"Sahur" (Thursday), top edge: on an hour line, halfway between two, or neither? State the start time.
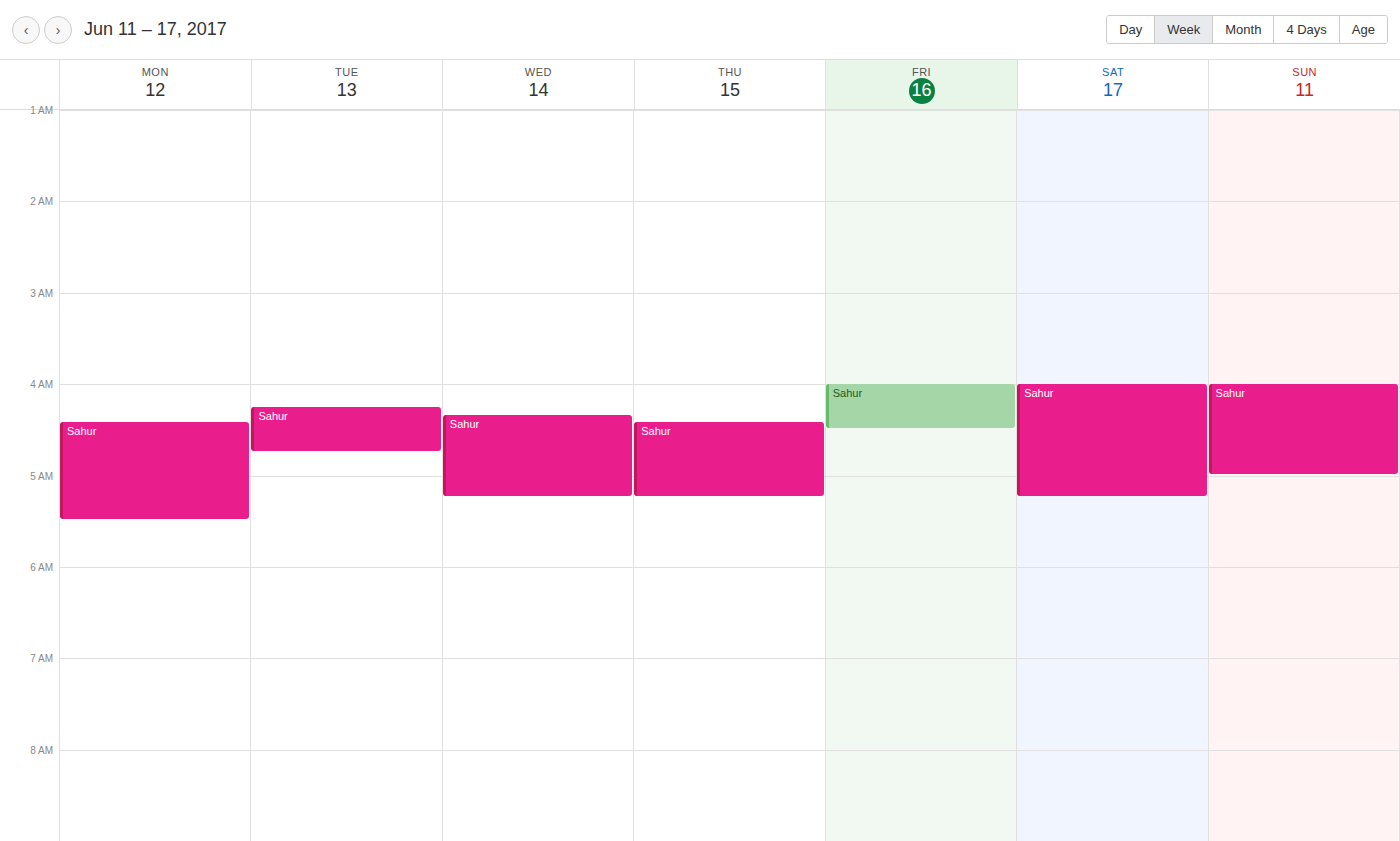
04:25 -- neither: 25 minutes below the 04:00 line and 35 minutes above the 05:00 line.